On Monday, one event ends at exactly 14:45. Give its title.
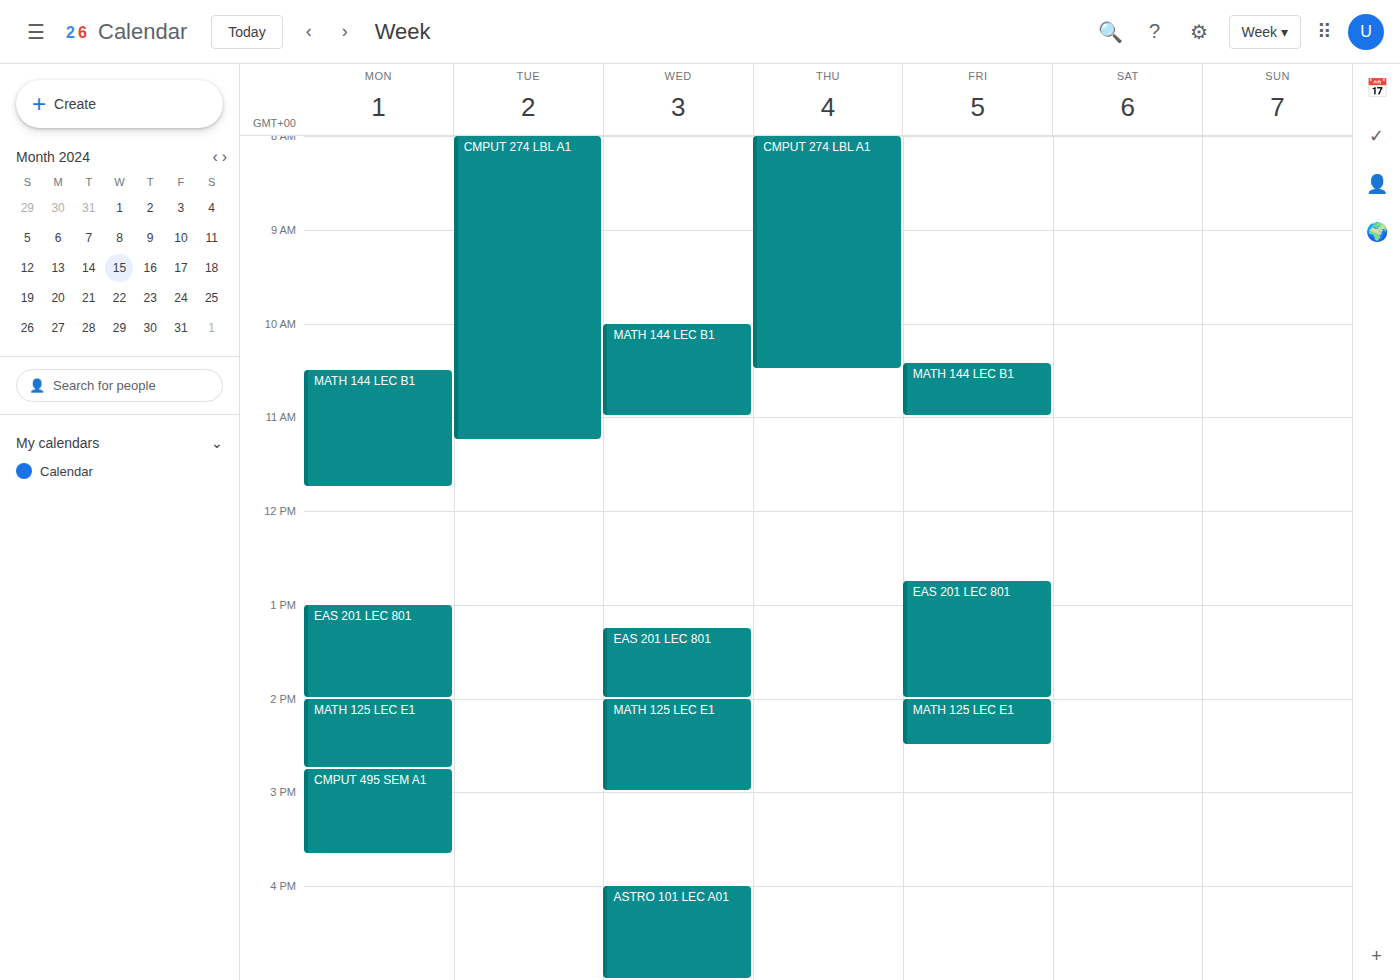
"MATH 125 LEC E1"